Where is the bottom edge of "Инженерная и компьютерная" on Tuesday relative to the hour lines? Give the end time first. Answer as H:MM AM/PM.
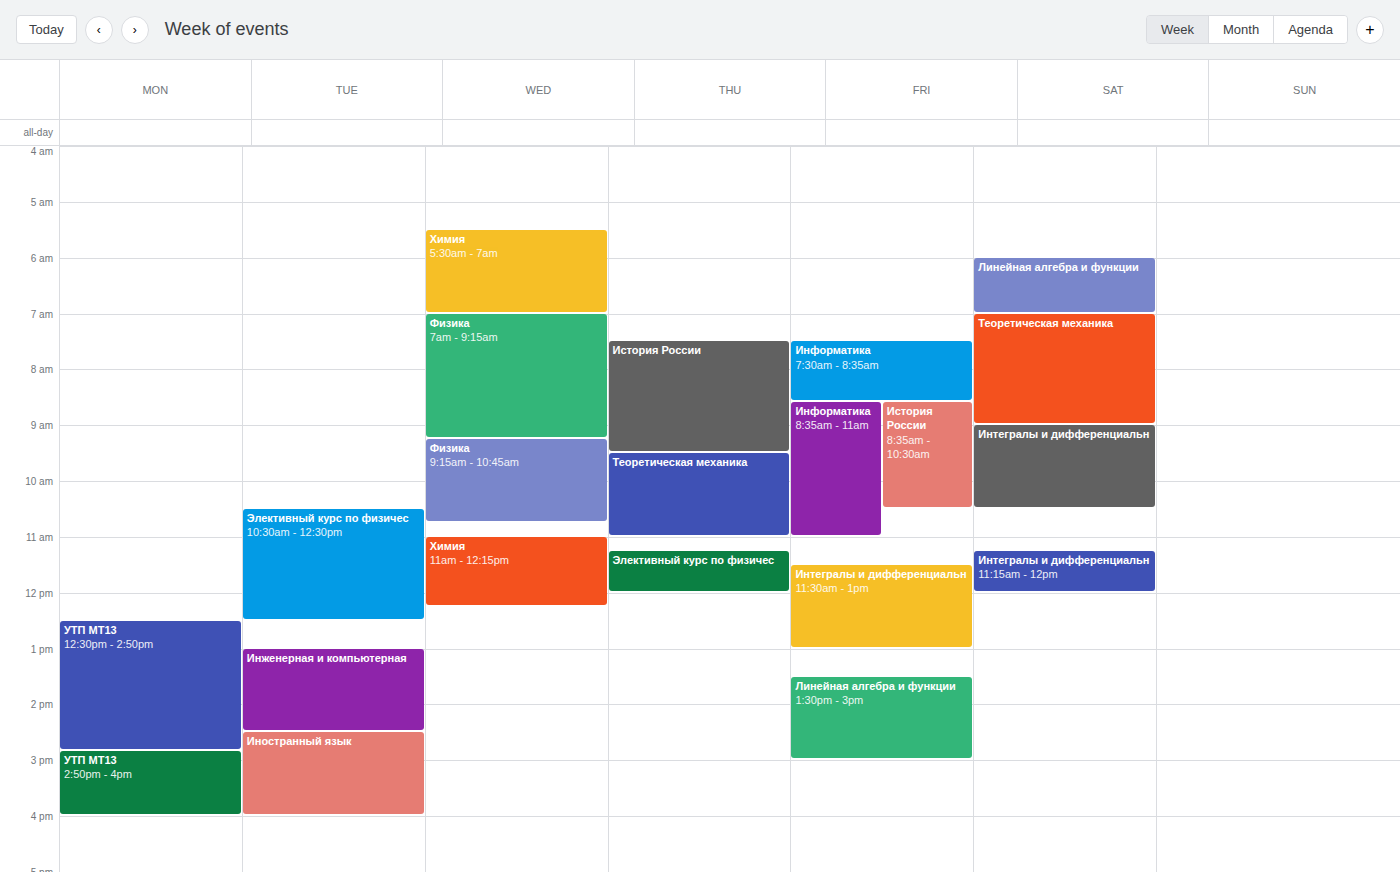
2:30 PM -- halfway between the 2 PM and 3 PM lines.